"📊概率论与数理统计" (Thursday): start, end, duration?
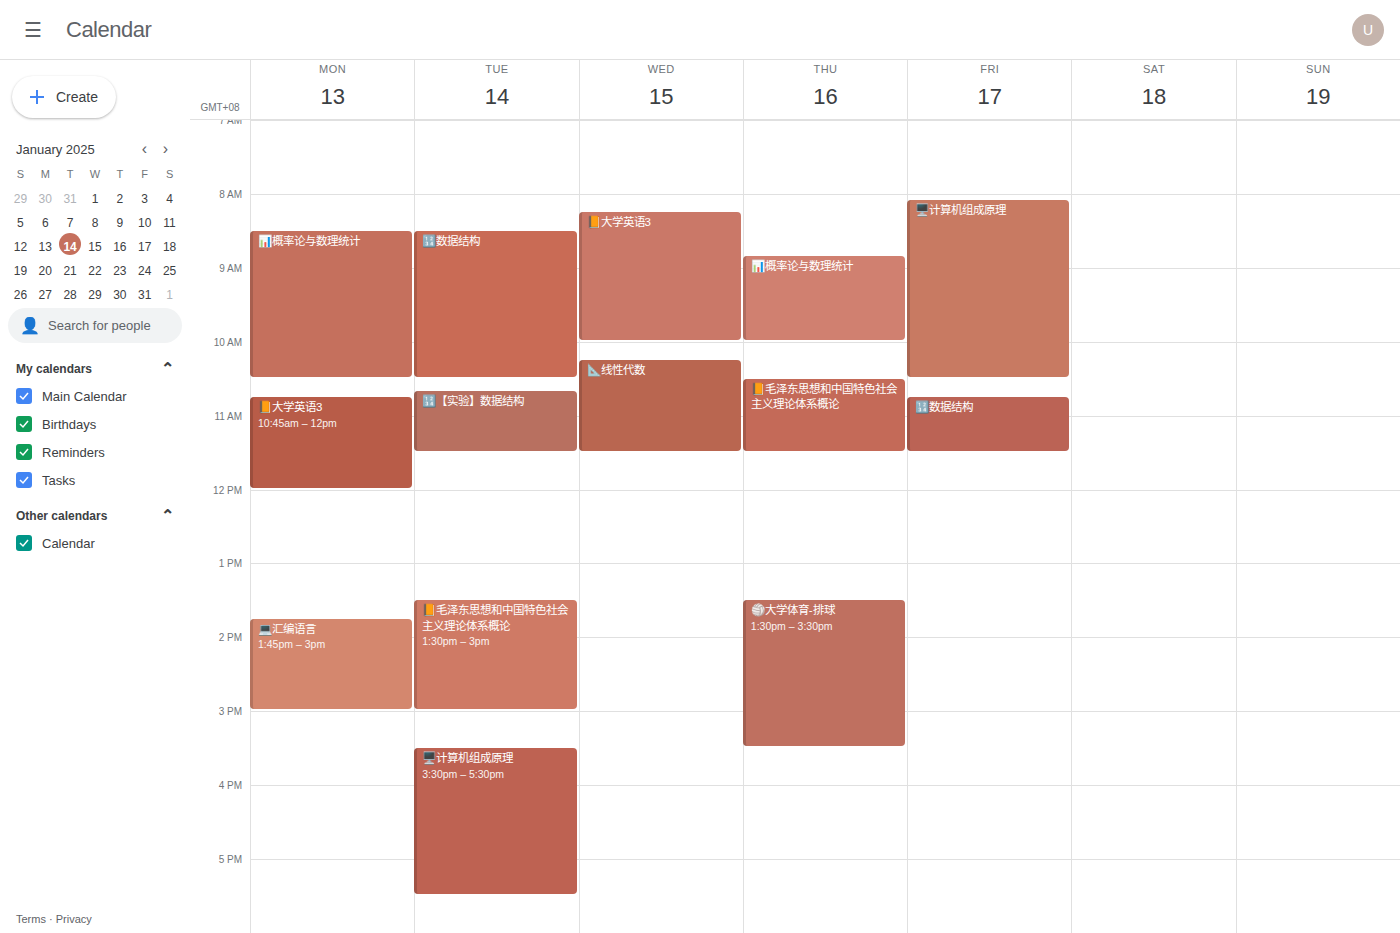
08:50 to 10:00, 1 hour 10 minutes